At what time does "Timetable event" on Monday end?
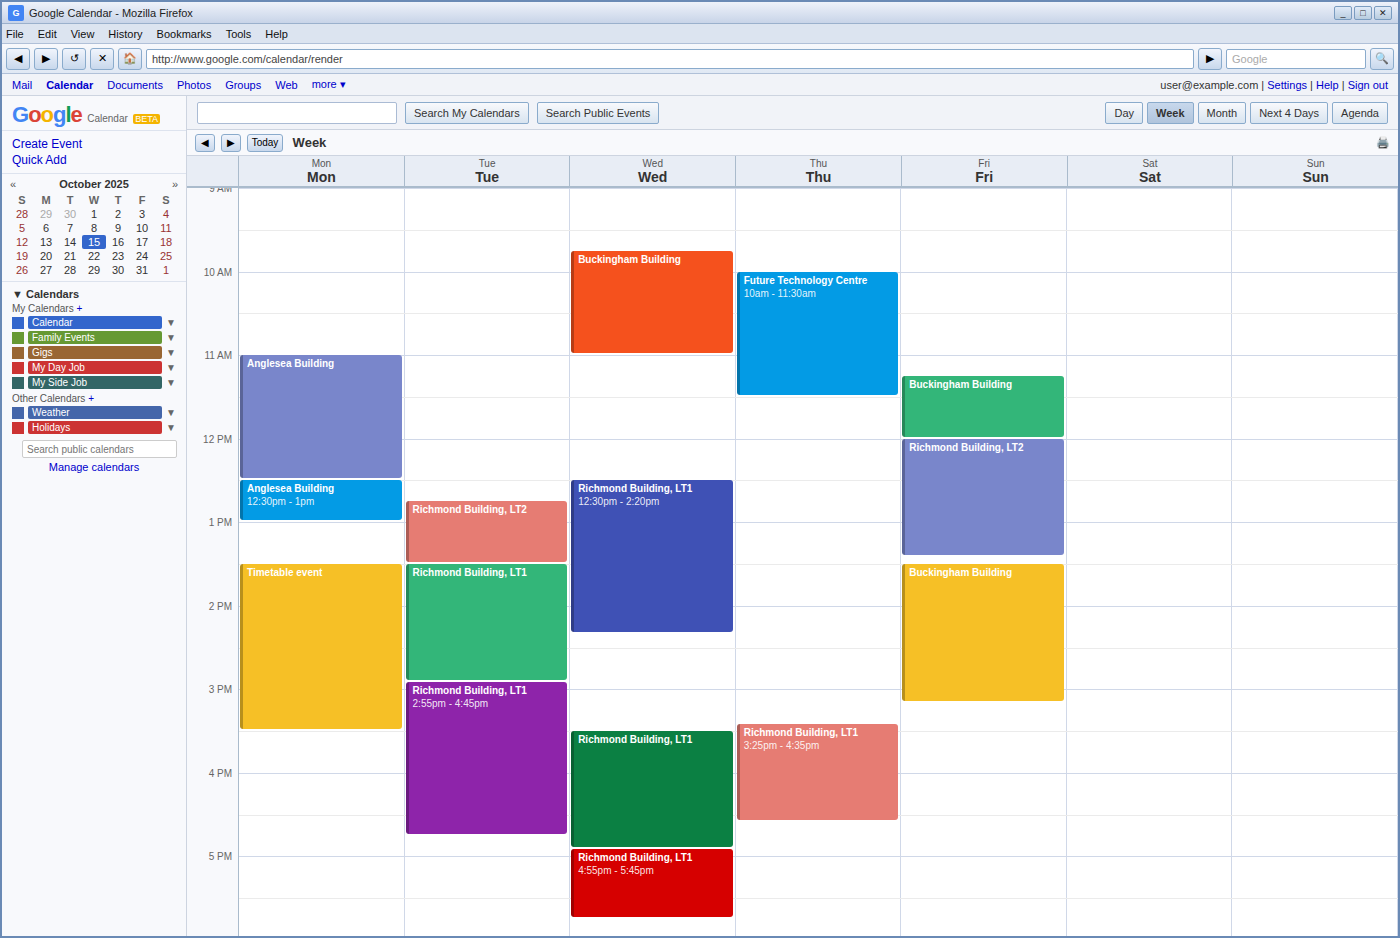
3:30 PM